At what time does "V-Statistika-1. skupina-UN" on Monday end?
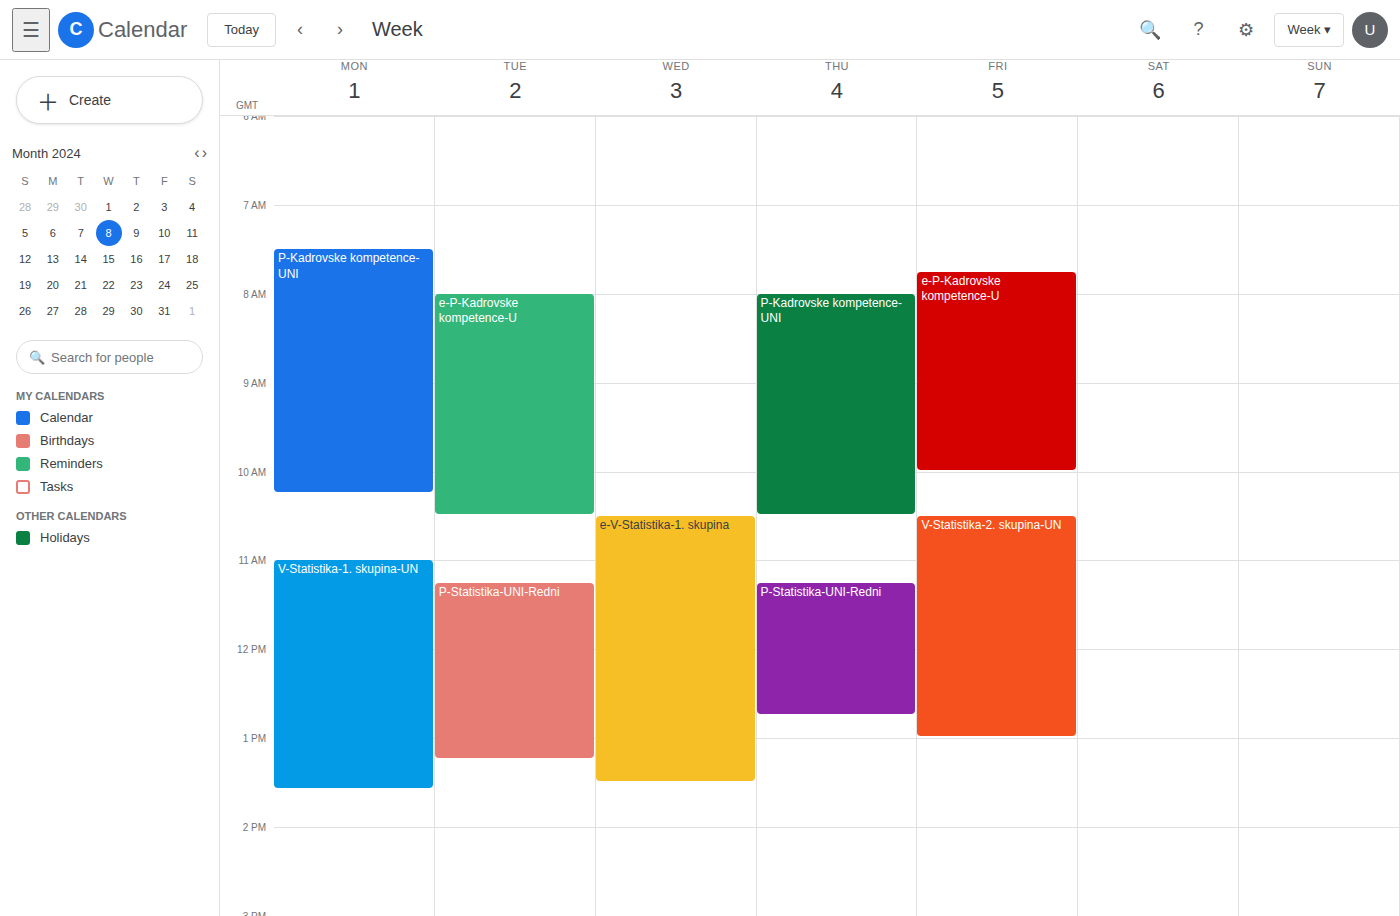
13:35